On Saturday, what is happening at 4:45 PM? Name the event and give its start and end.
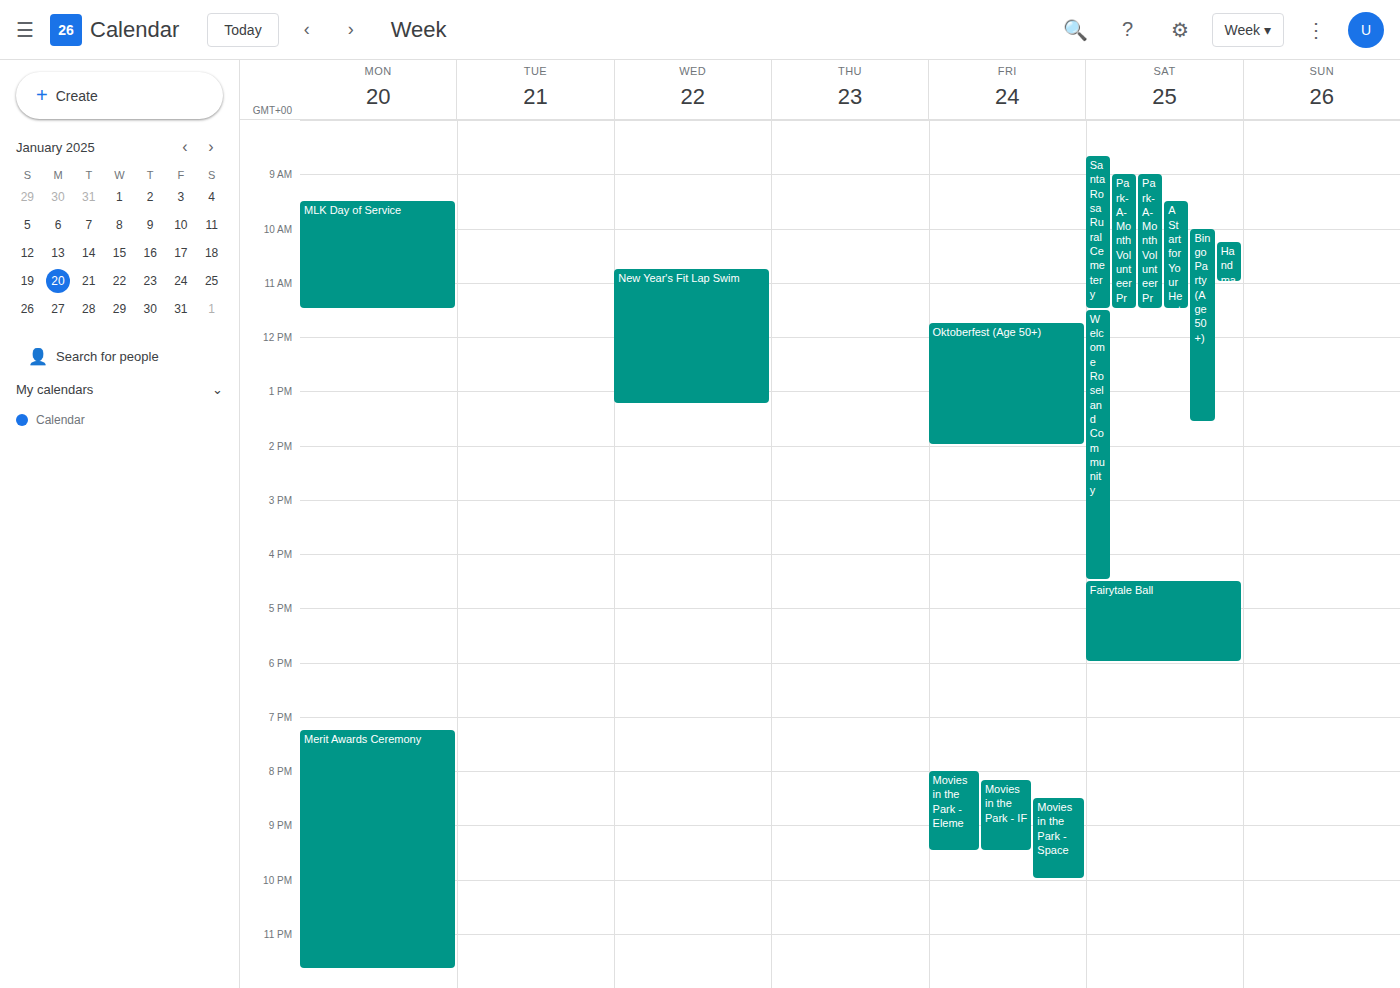
"Fairytale Ball", 4:30 PM to 6:00 PM